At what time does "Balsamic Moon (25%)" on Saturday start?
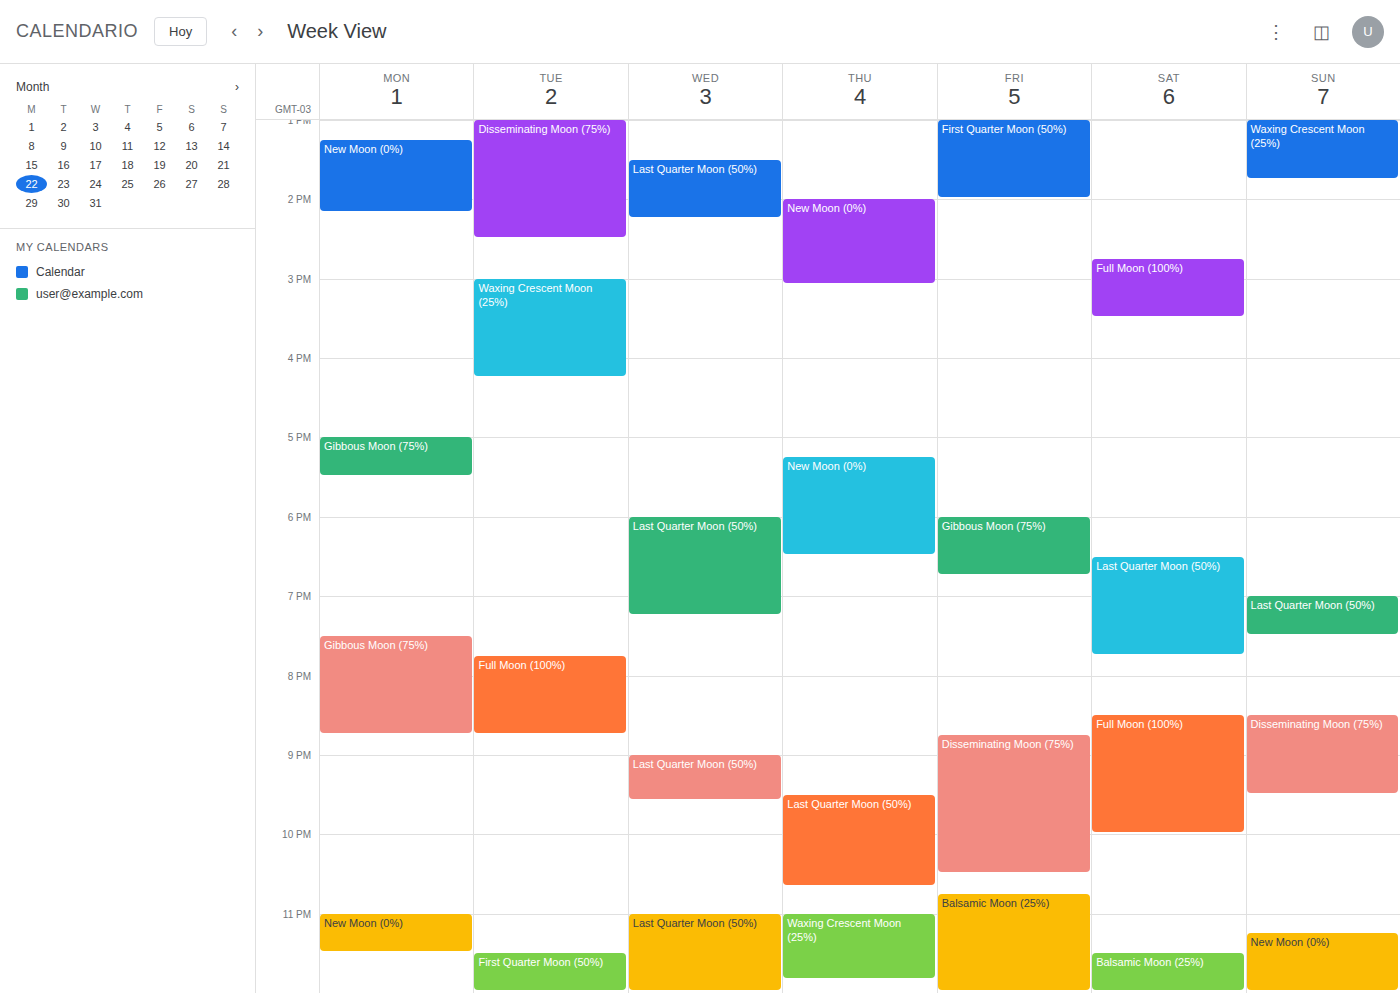
11:30 PM